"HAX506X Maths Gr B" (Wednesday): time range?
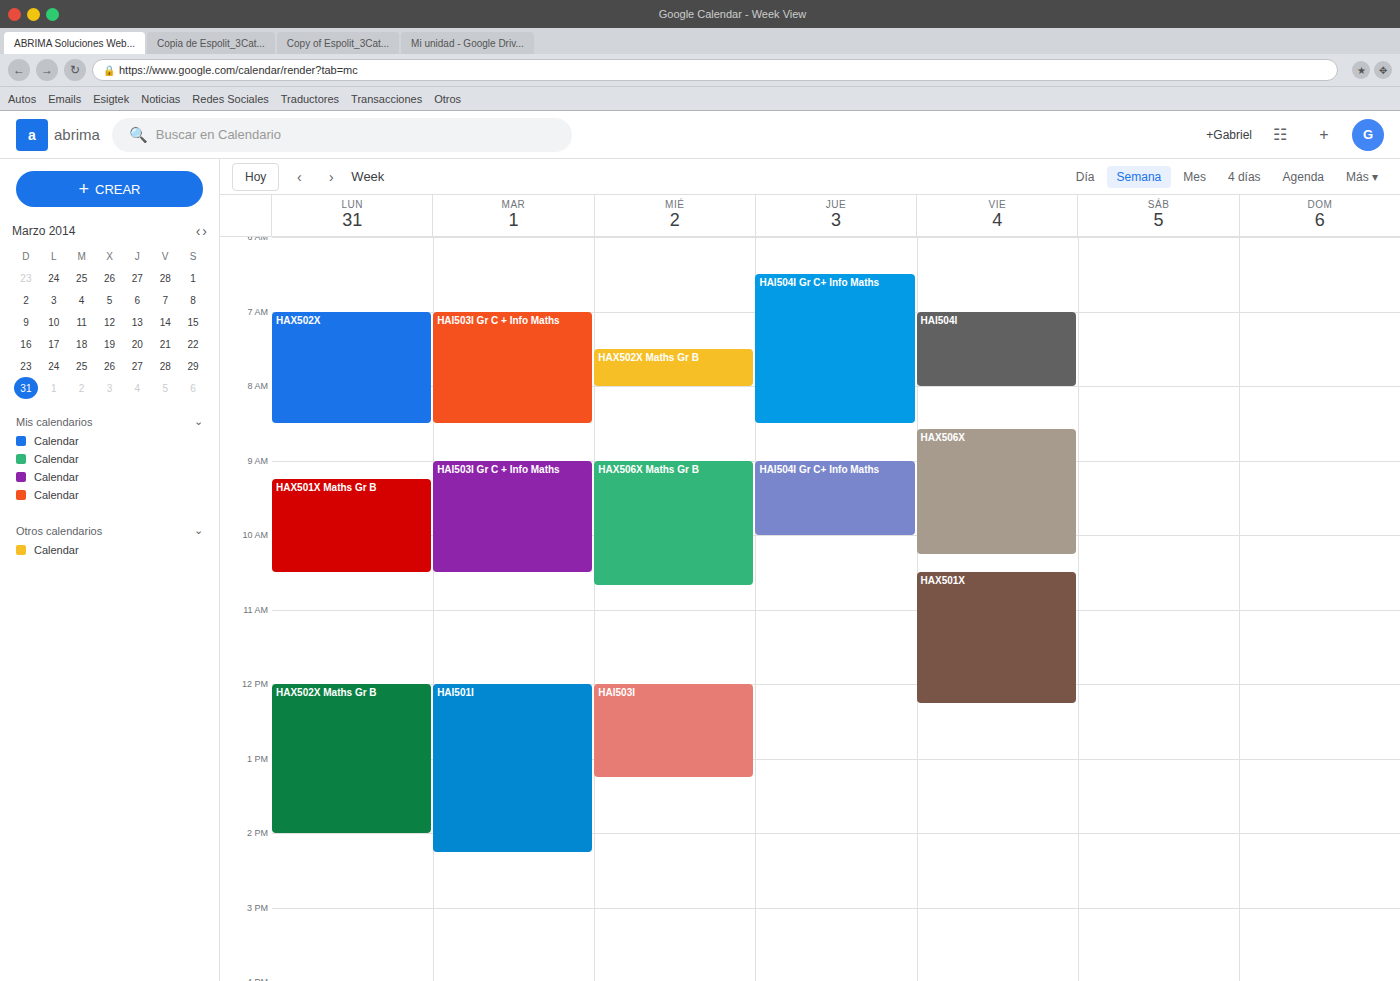
9:00 AM to 10:40 AM